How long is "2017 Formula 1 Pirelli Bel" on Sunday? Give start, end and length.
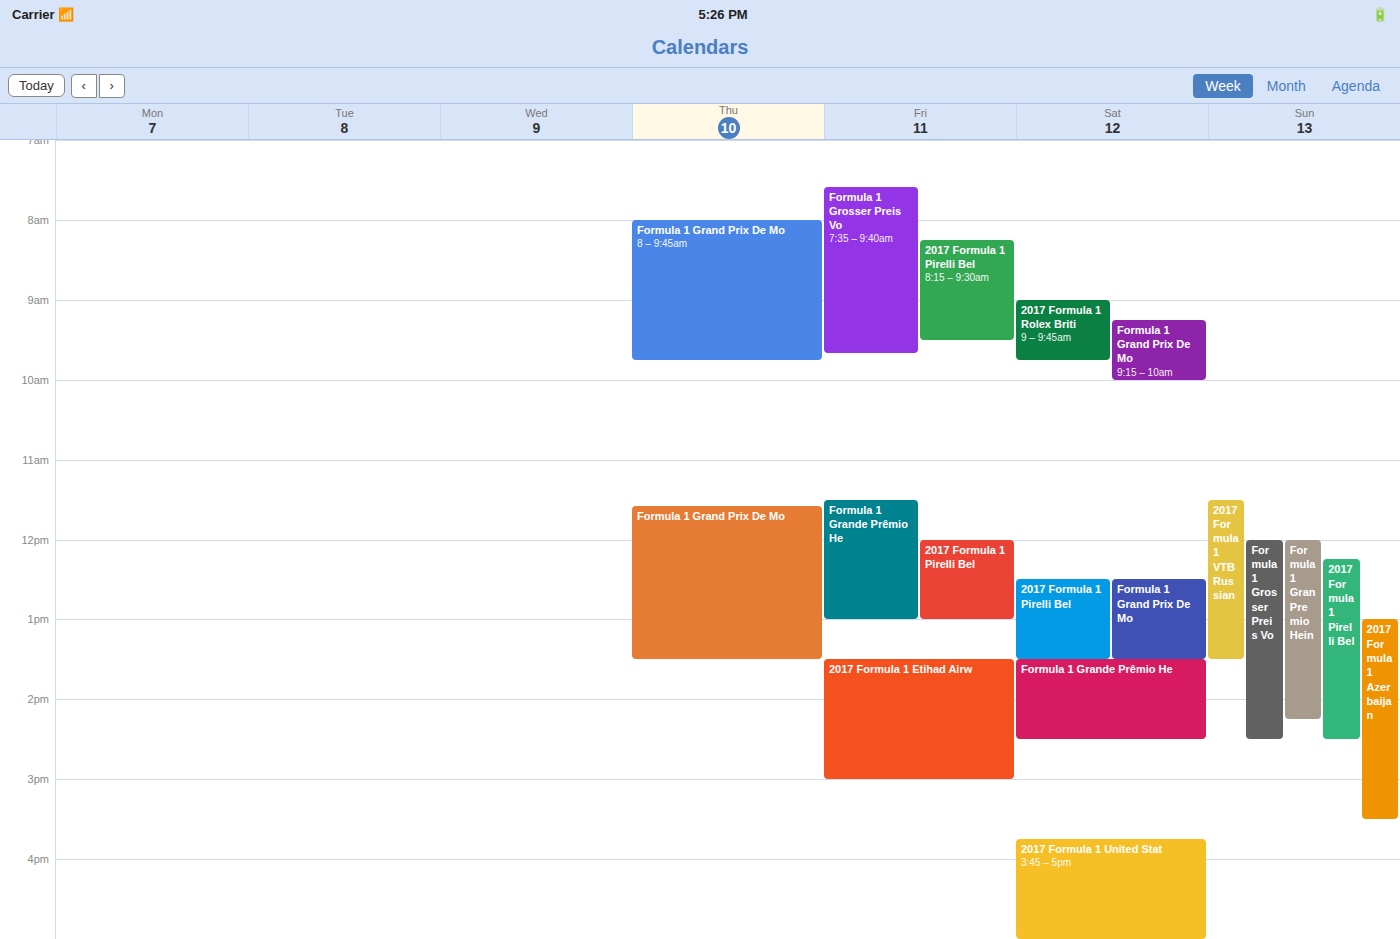
12:15 PM to 2:30 PM, 2 hours 15 minutes